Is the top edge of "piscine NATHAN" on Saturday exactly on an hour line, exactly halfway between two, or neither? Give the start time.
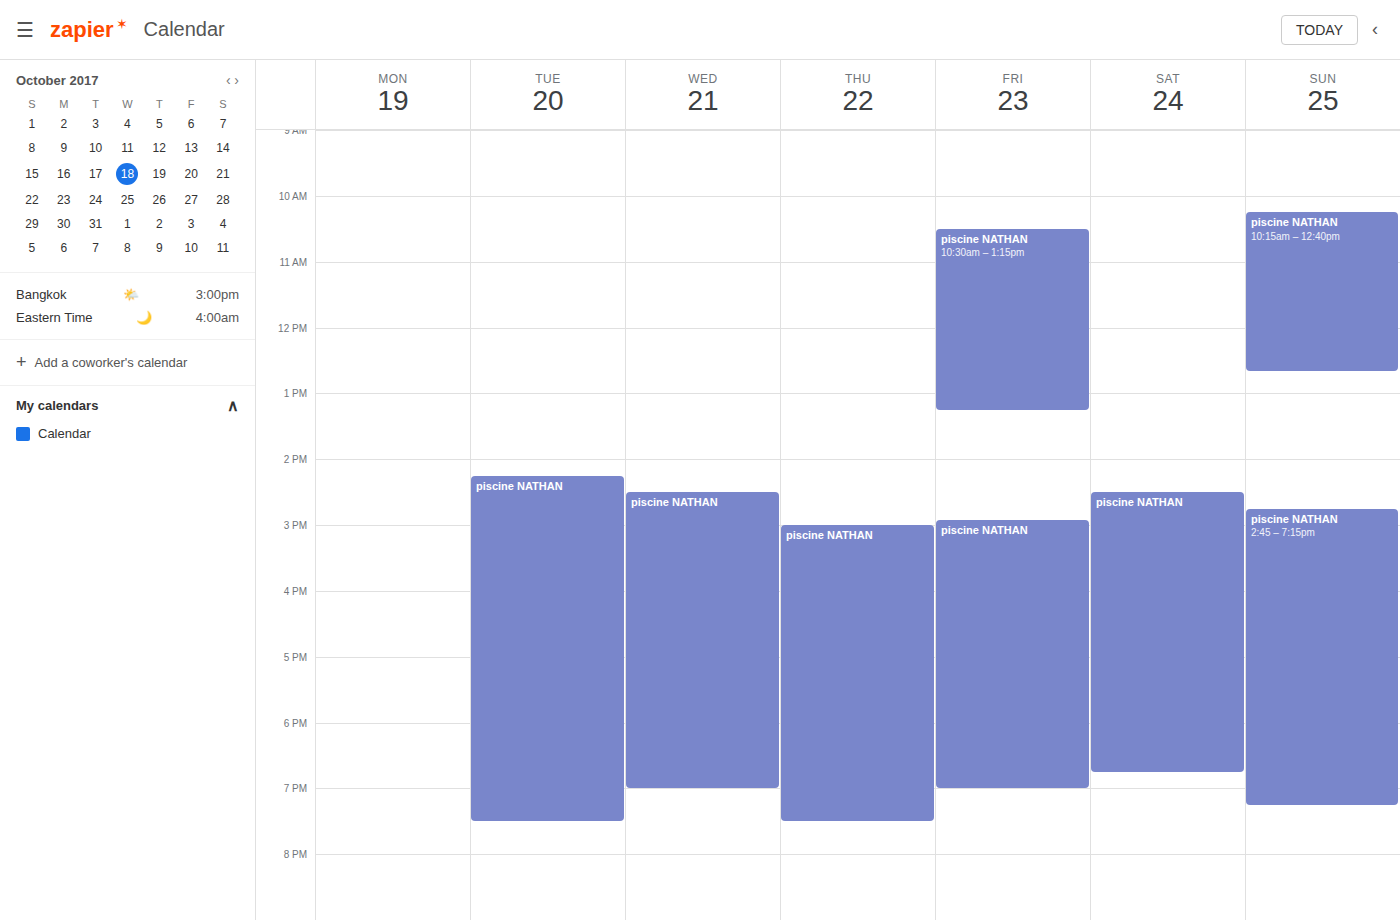
2:30 PM -- halfway between the 2 PM and 3 PM lines.